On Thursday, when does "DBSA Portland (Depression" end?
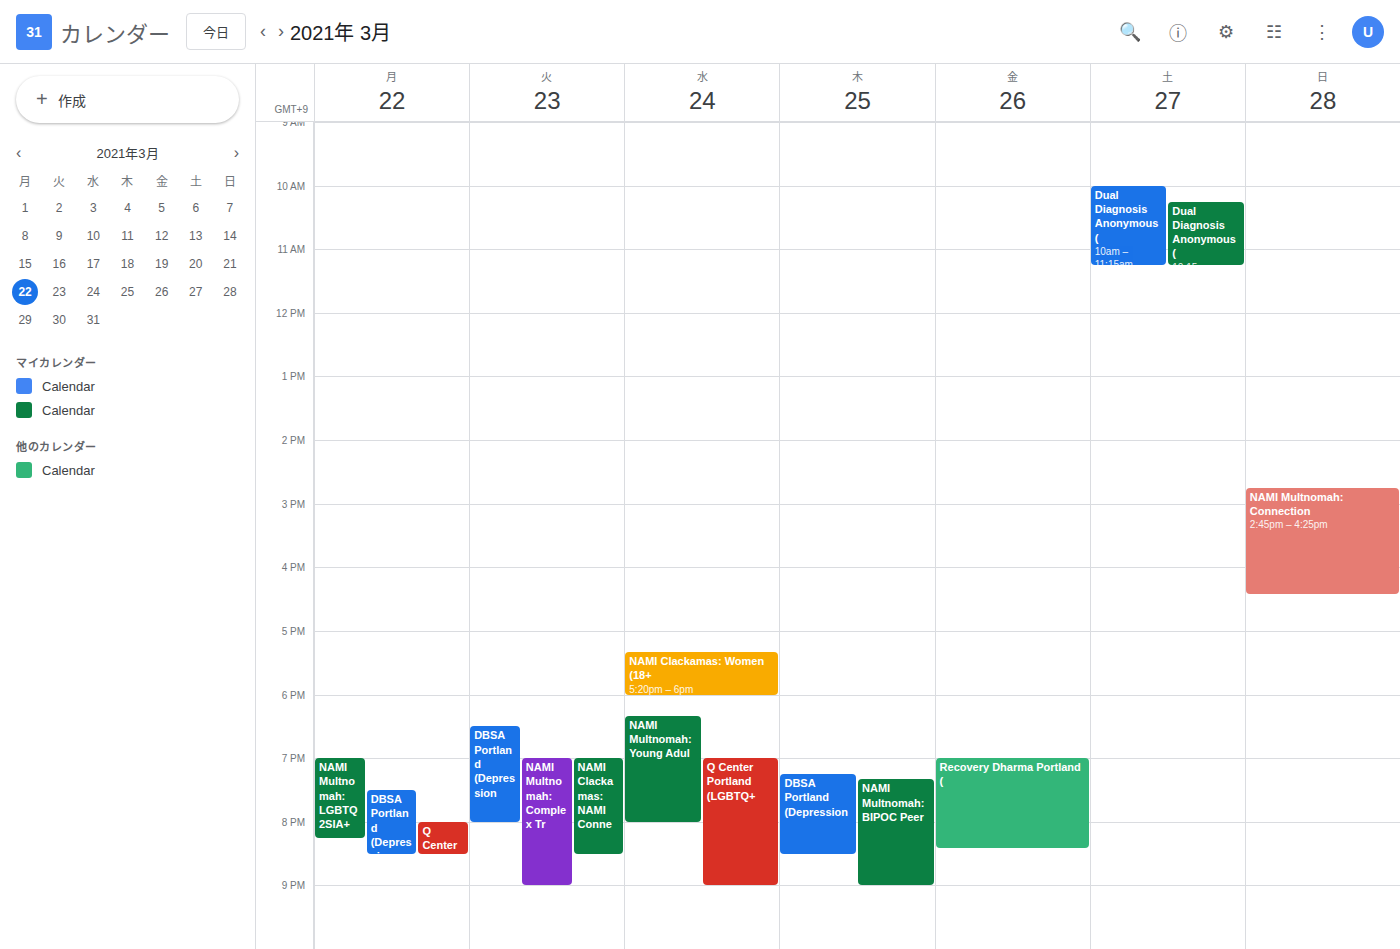
8:30 PM